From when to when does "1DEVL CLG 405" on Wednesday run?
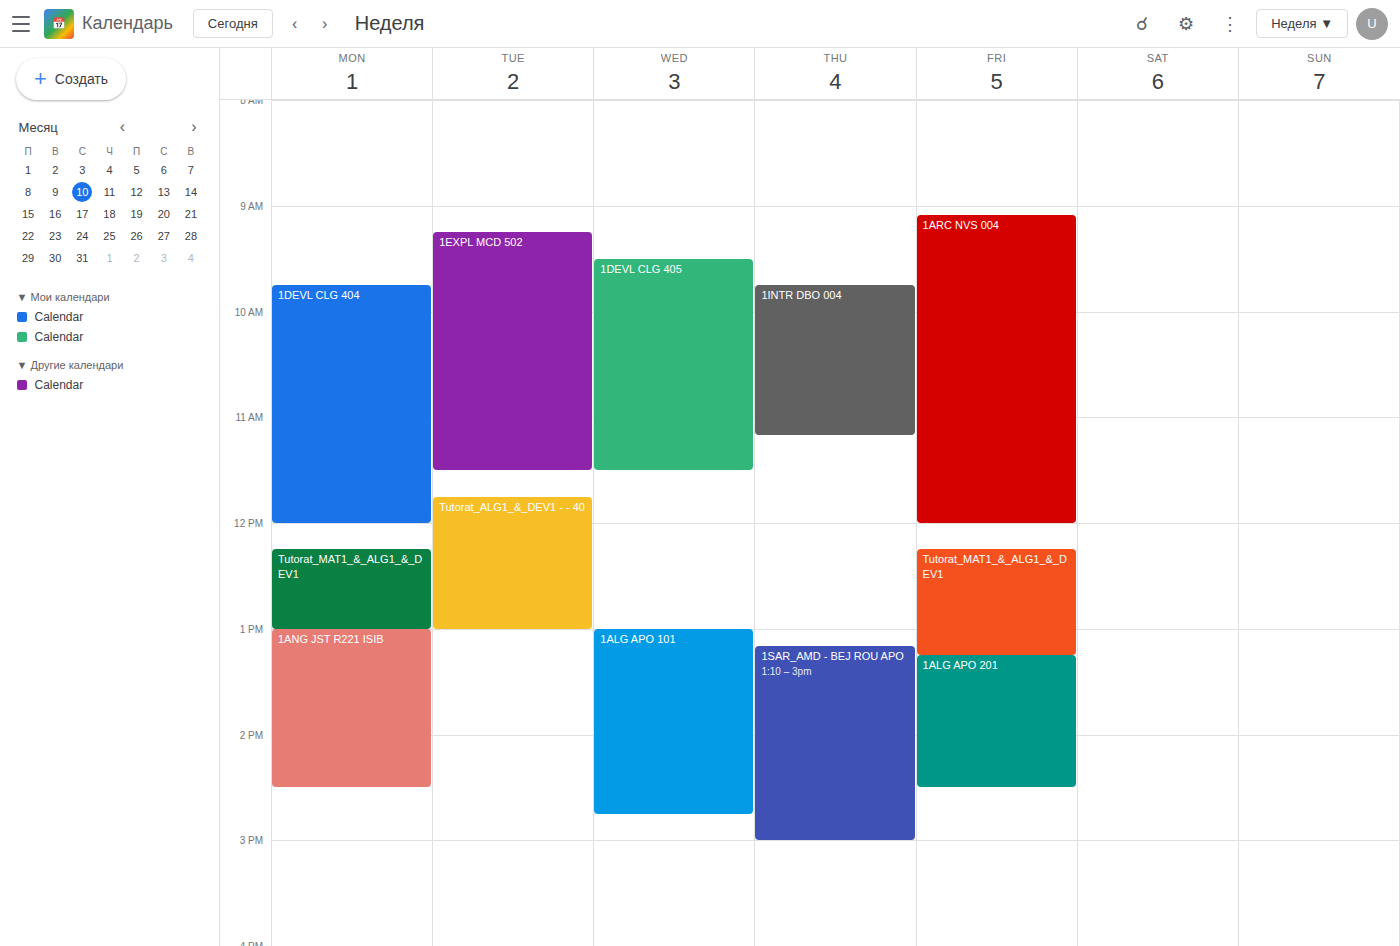
09:30 to 11:30